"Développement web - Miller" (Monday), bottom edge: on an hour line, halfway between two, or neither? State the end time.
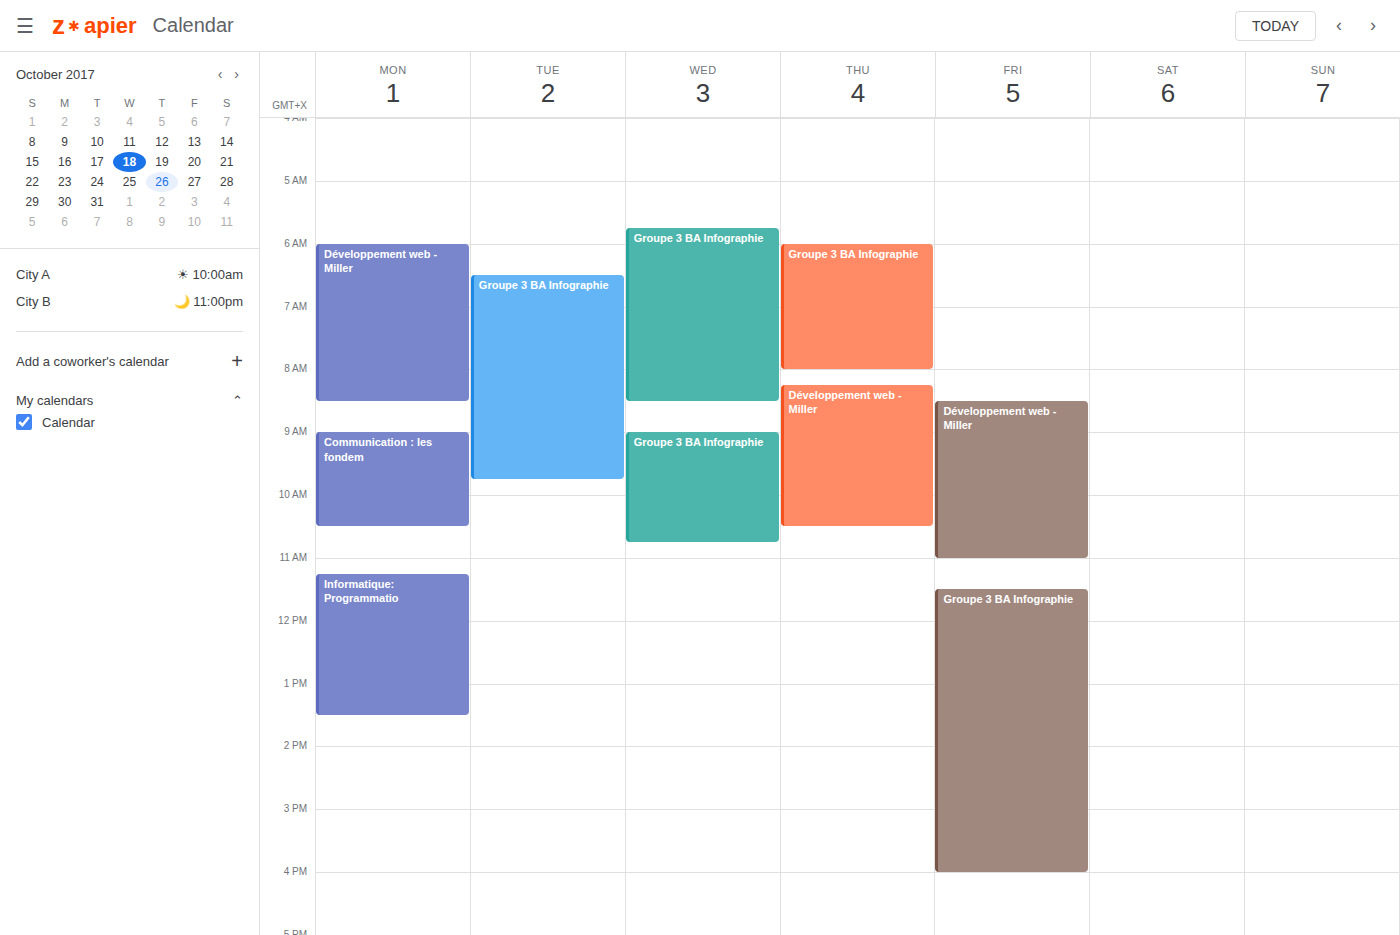
8:30 AM -- halfway between the 8 AM and 9 AM lines.